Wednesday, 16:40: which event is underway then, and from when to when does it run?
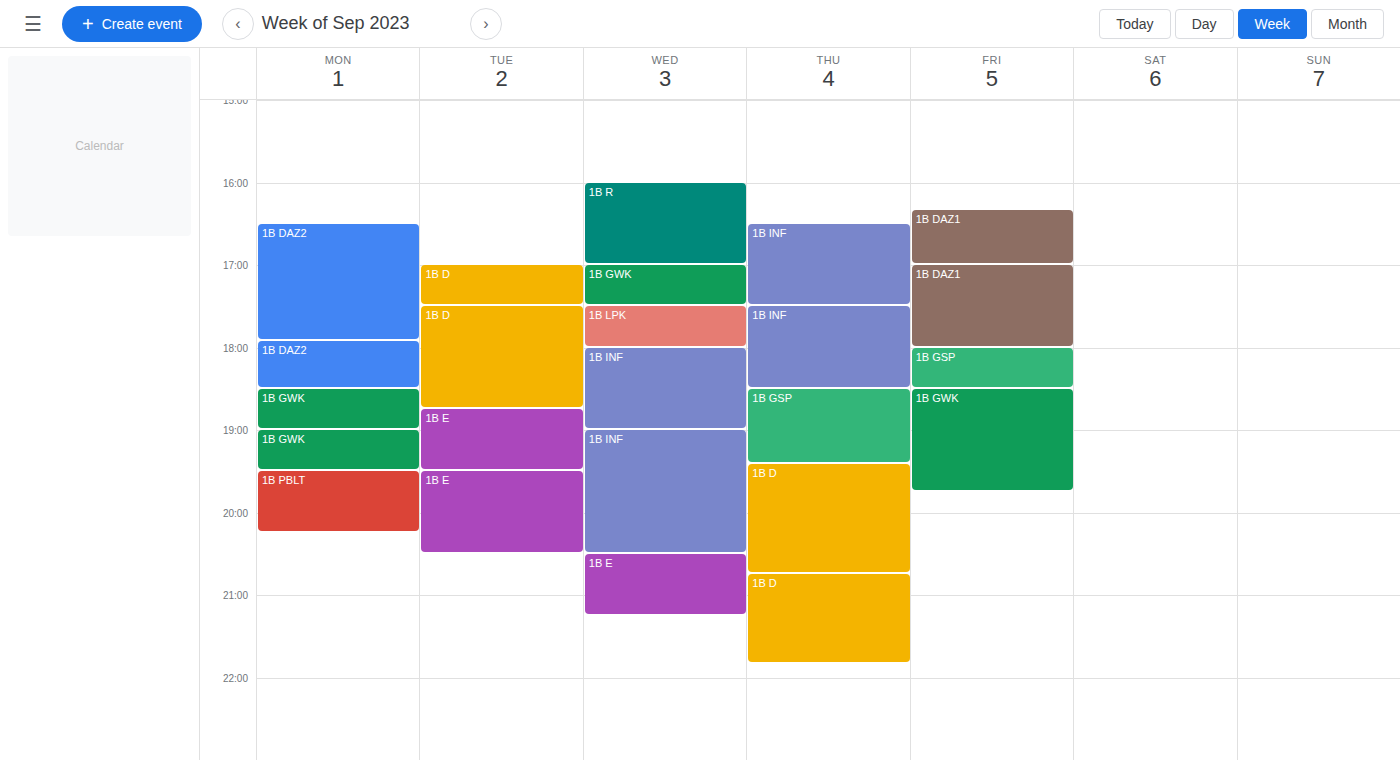
"1B R", 16:00 to 17:00